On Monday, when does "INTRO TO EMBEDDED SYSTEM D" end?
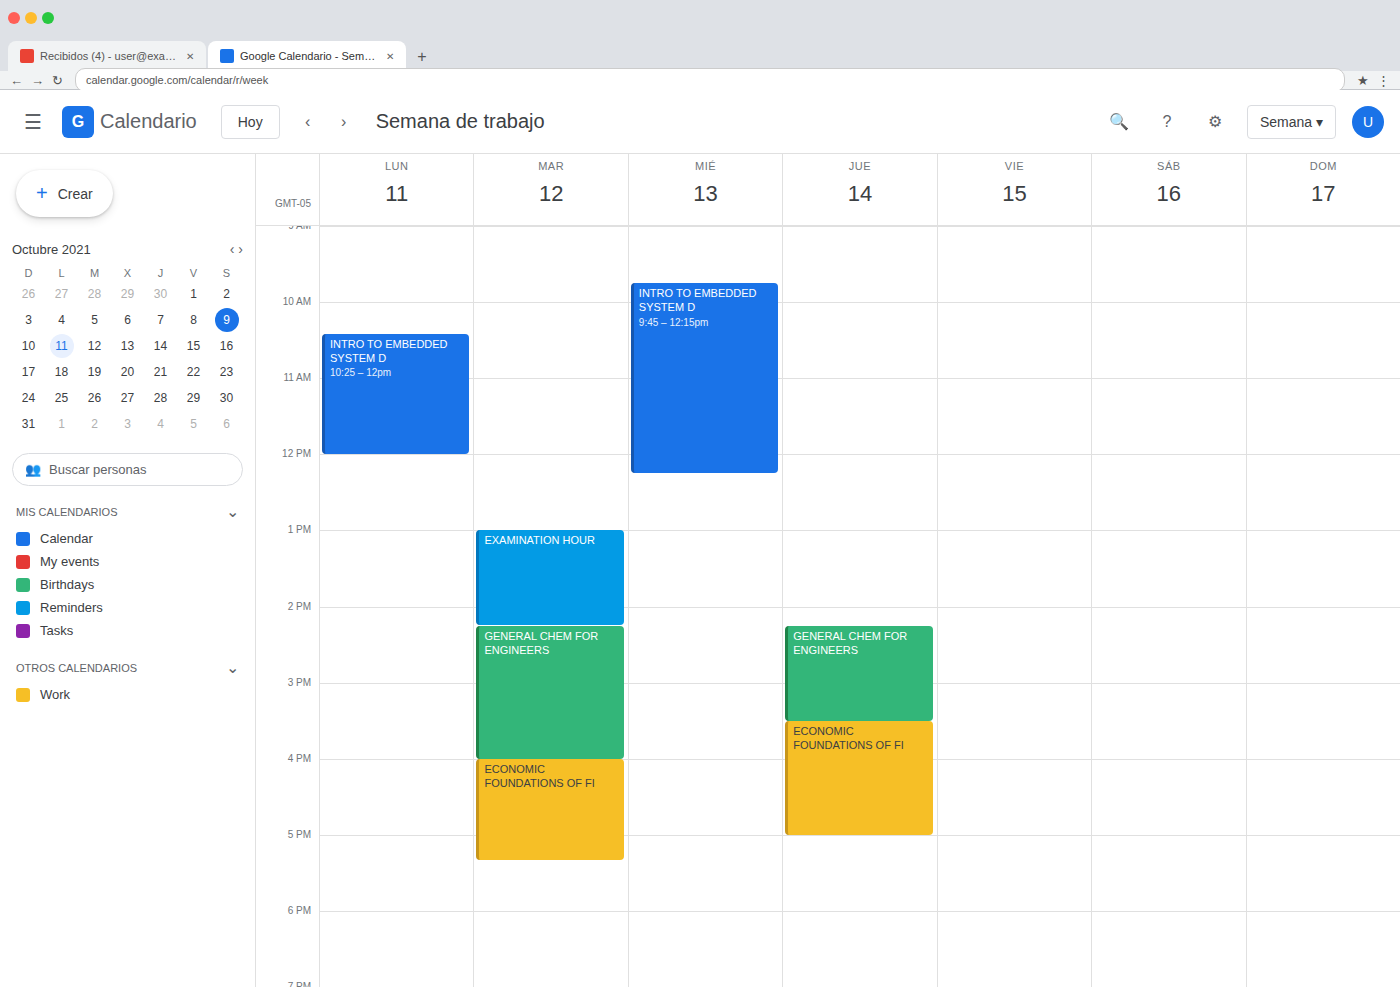
12:00